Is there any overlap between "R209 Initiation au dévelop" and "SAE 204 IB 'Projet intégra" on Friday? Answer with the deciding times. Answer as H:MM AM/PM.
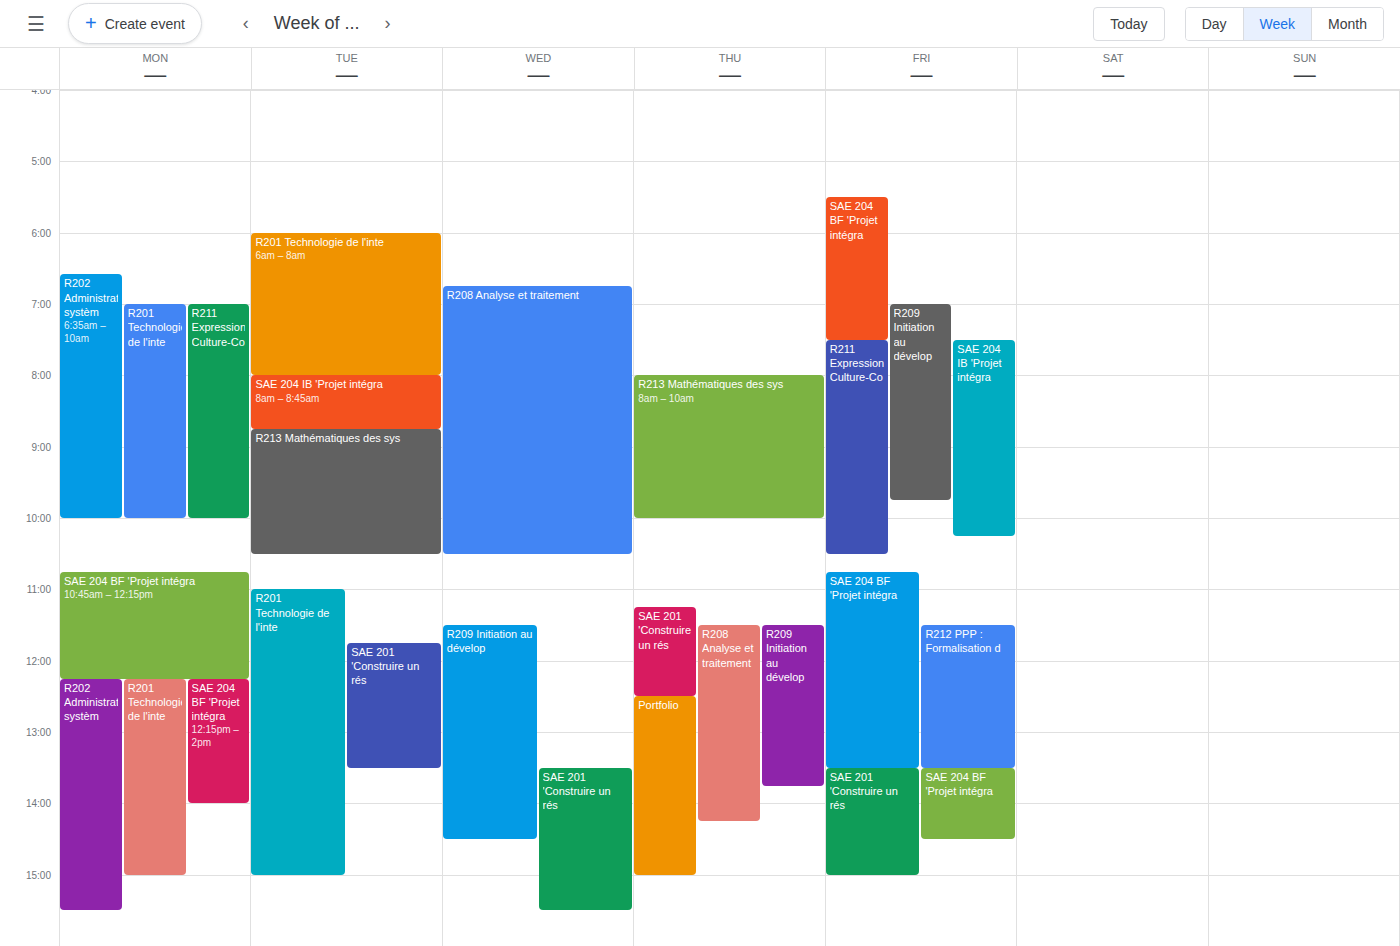
"SAE 204 IB 'Projet intégra" starts at 7:30 AM, before "R209 Initiation au dévelop" ends at 9:45 AM -- they overlap.